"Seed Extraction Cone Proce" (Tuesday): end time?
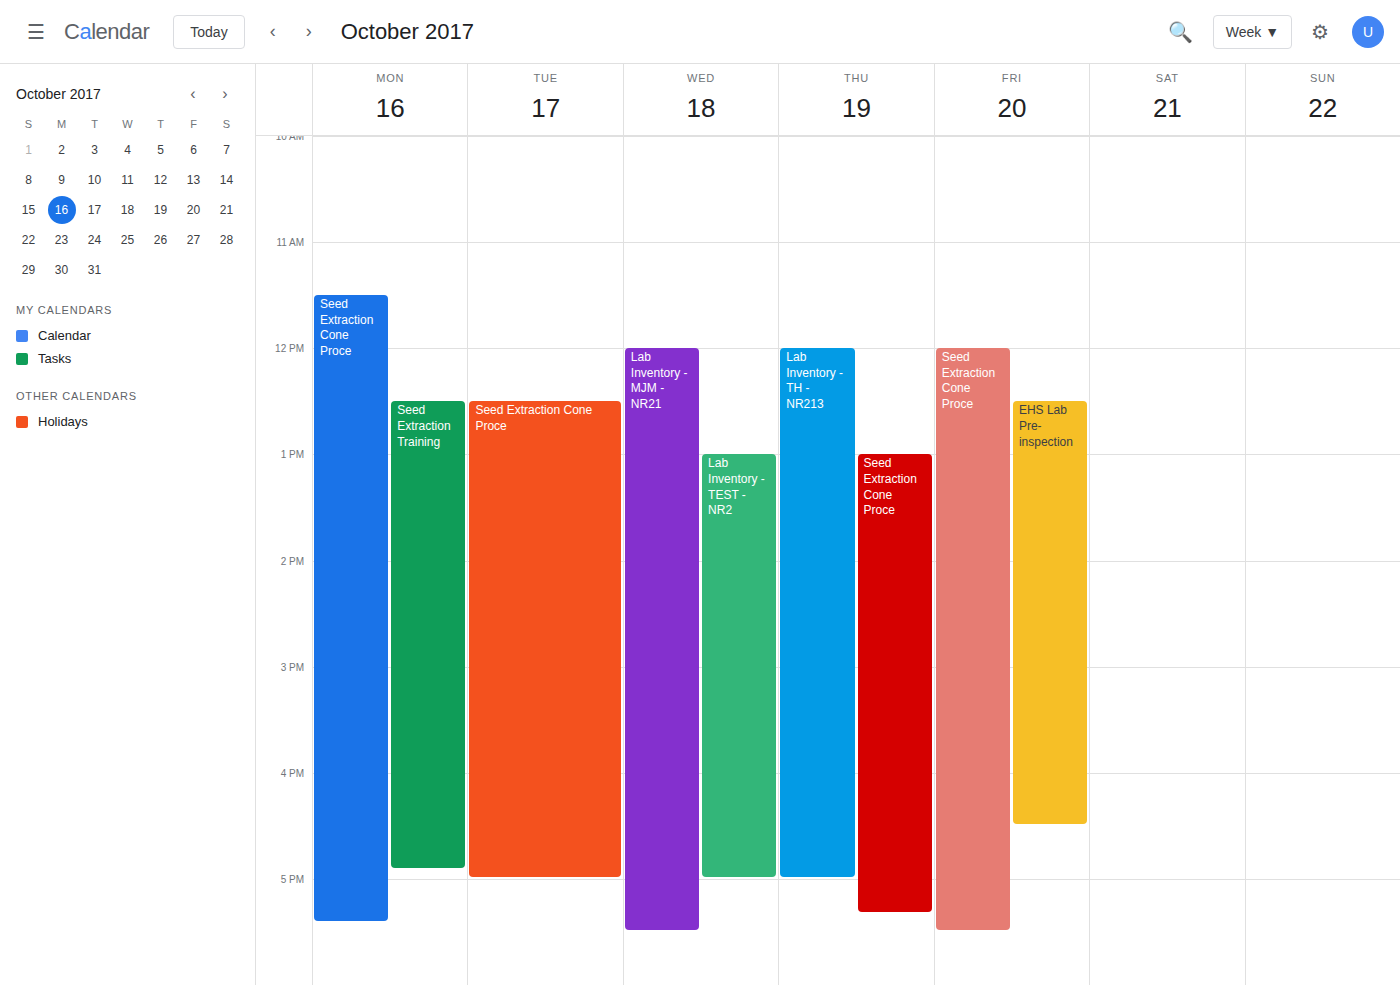
5:00 PM